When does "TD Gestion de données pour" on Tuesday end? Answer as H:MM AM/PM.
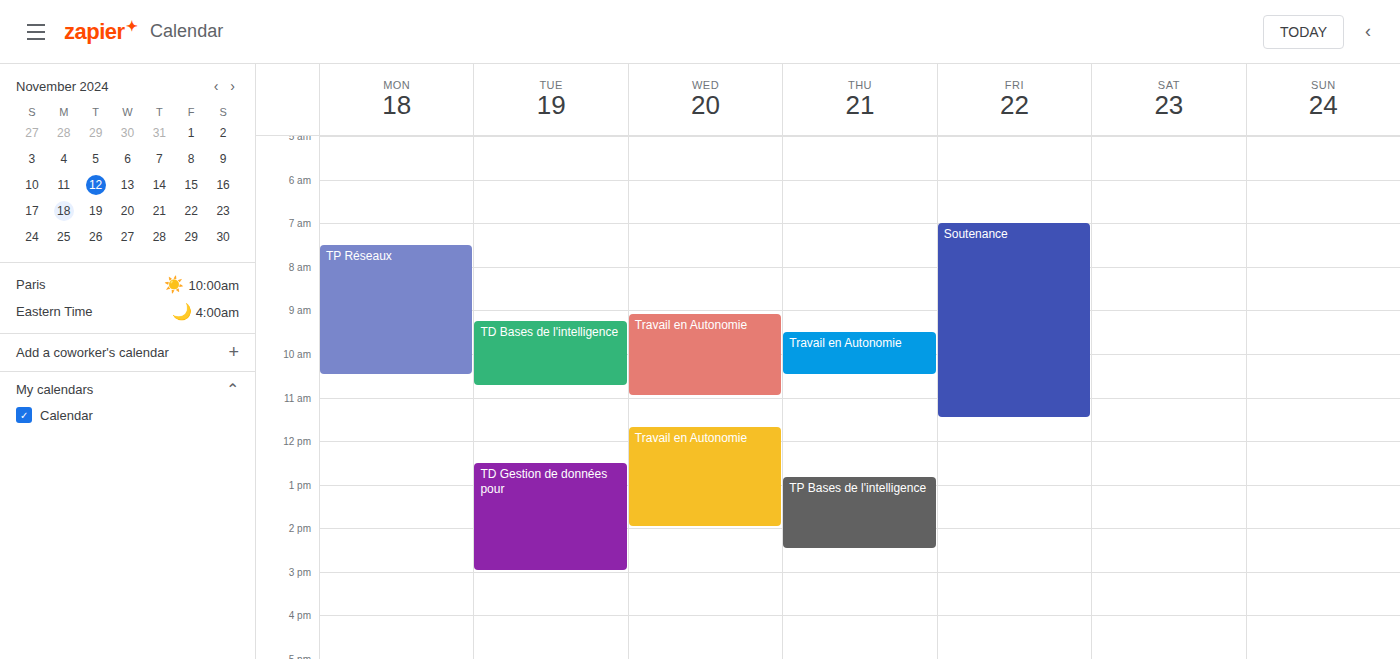
3:00 PM